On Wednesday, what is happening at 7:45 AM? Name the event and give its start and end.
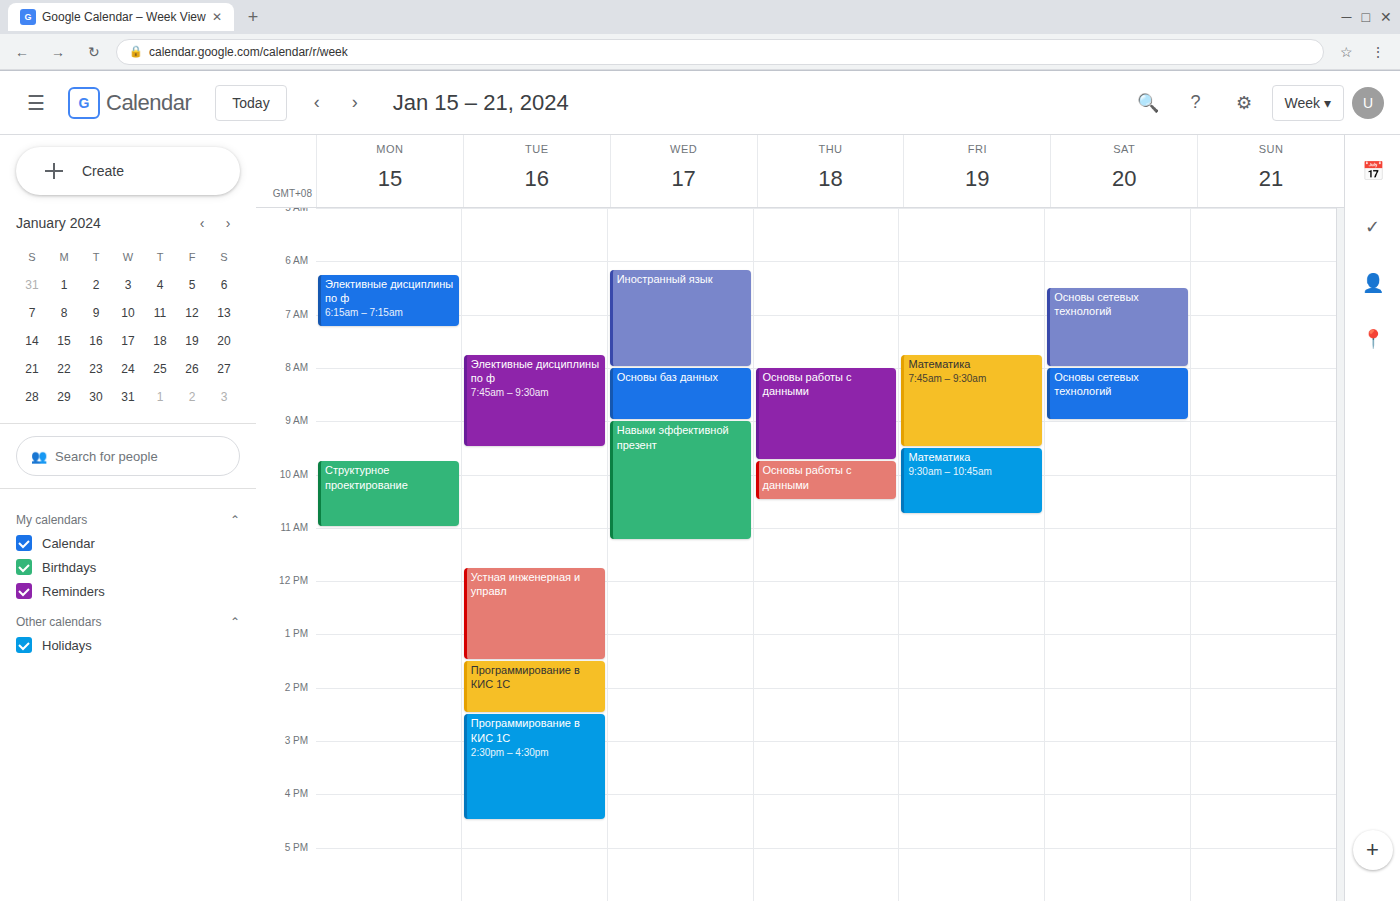
"Иностранный язык", 6:10 AM to 8:00 AM